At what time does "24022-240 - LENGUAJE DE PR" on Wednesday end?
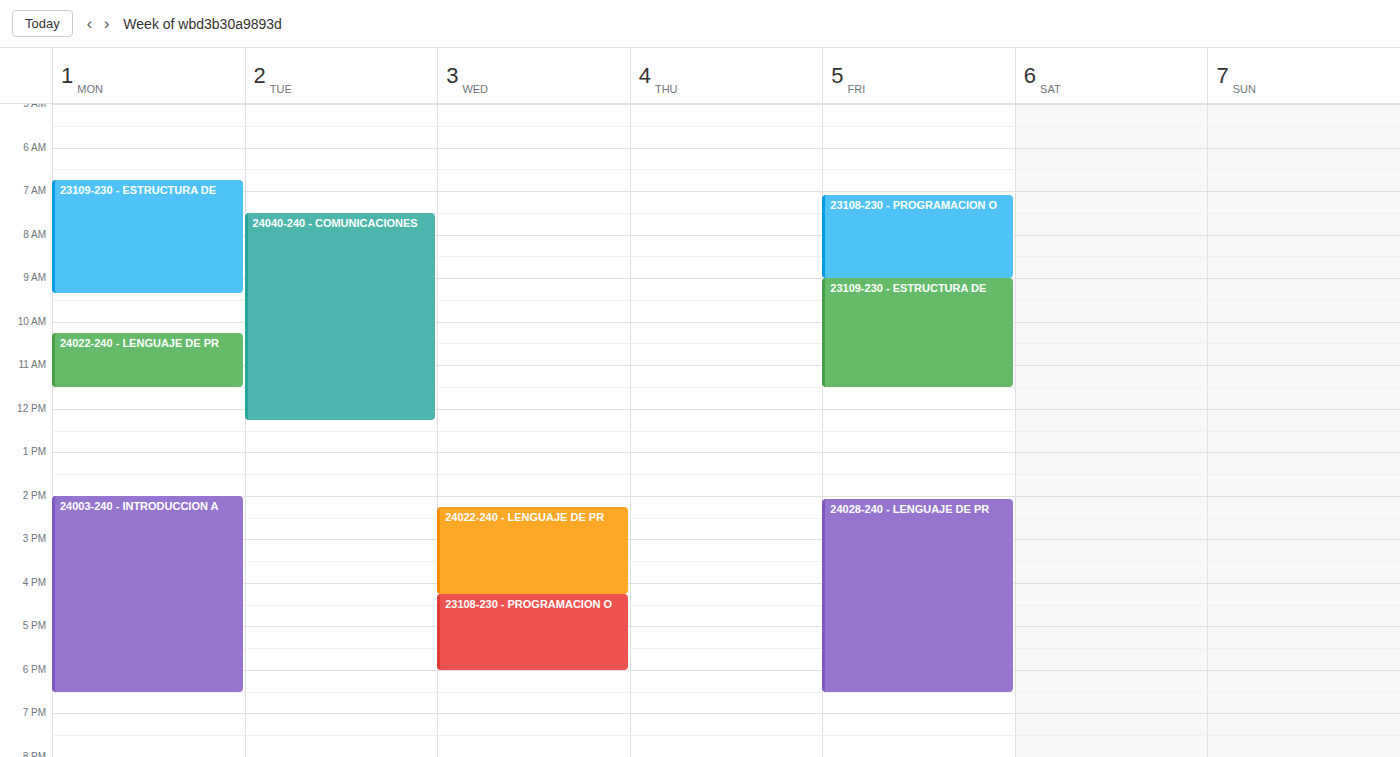
4:15 PM